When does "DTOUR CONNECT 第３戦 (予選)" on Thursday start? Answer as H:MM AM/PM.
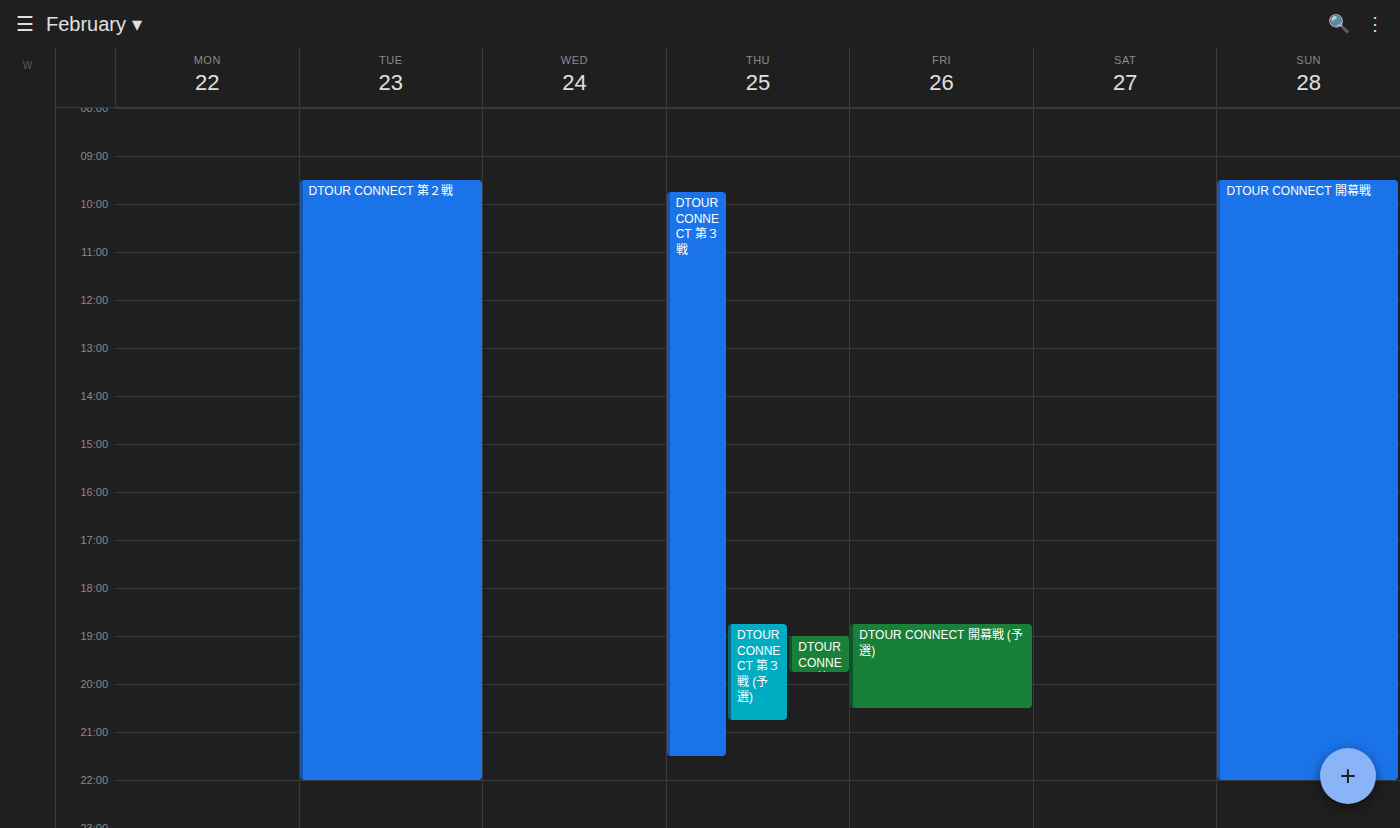
6:45 PM